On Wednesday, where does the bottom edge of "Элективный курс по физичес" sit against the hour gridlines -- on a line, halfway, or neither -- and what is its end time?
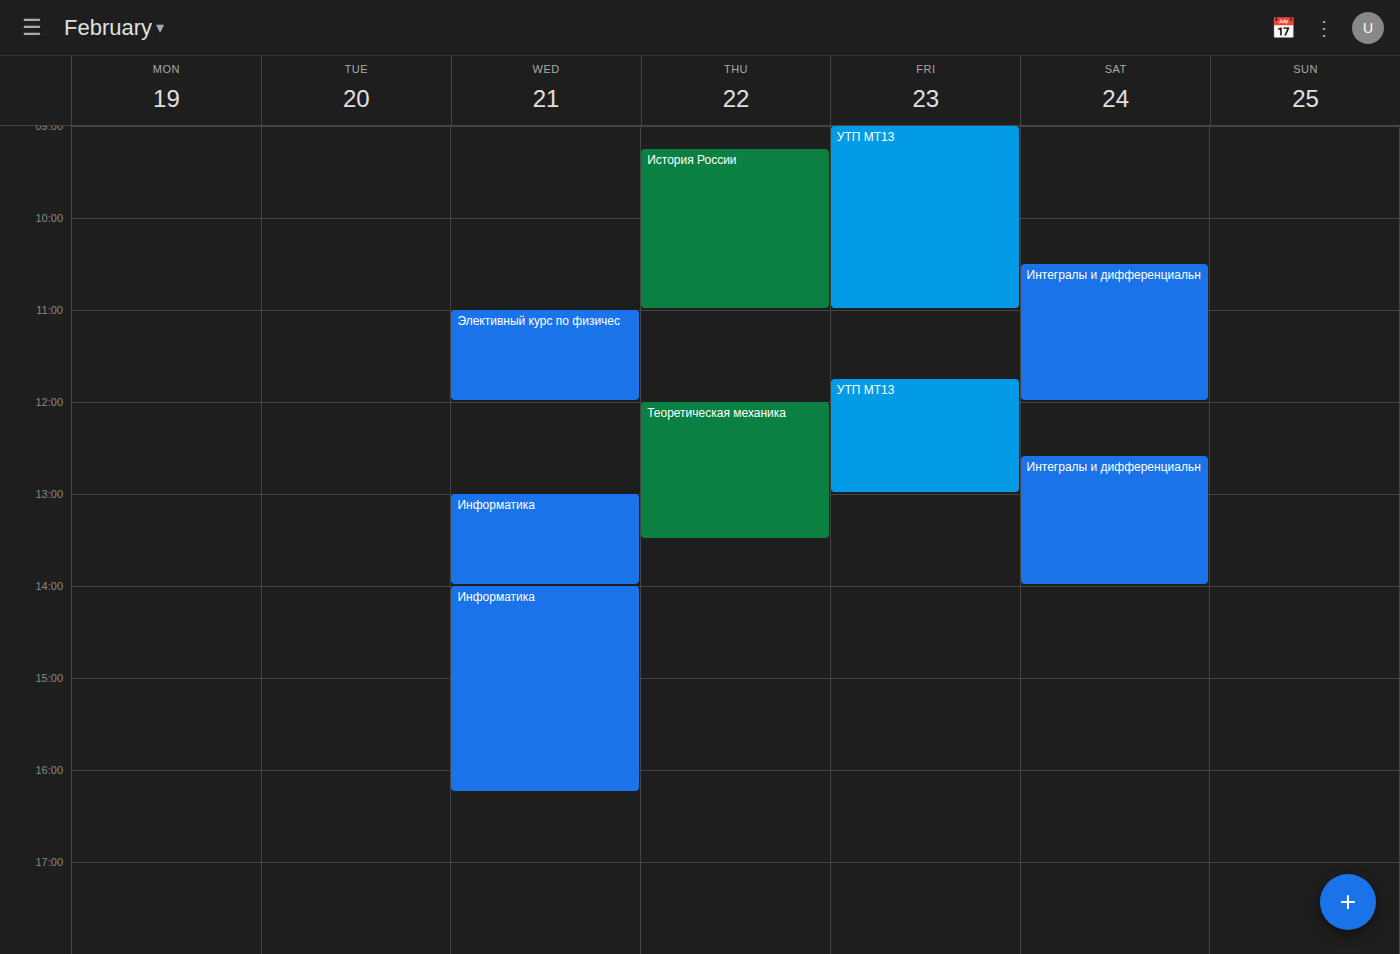
12:00 PM -- exactly on the 12 PM line.